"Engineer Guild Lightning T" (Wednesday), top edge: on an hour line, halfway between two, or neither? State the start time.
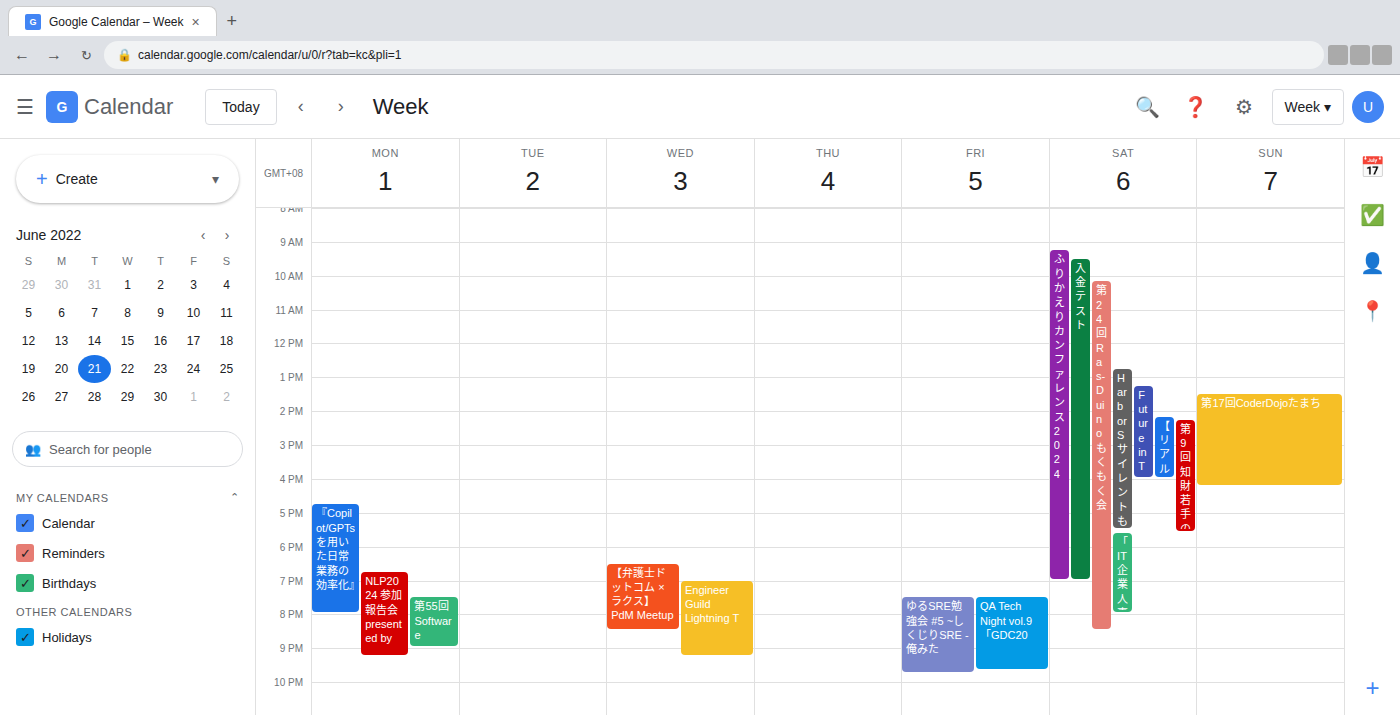
7:00 PM -- exactly on the 7 PM line.